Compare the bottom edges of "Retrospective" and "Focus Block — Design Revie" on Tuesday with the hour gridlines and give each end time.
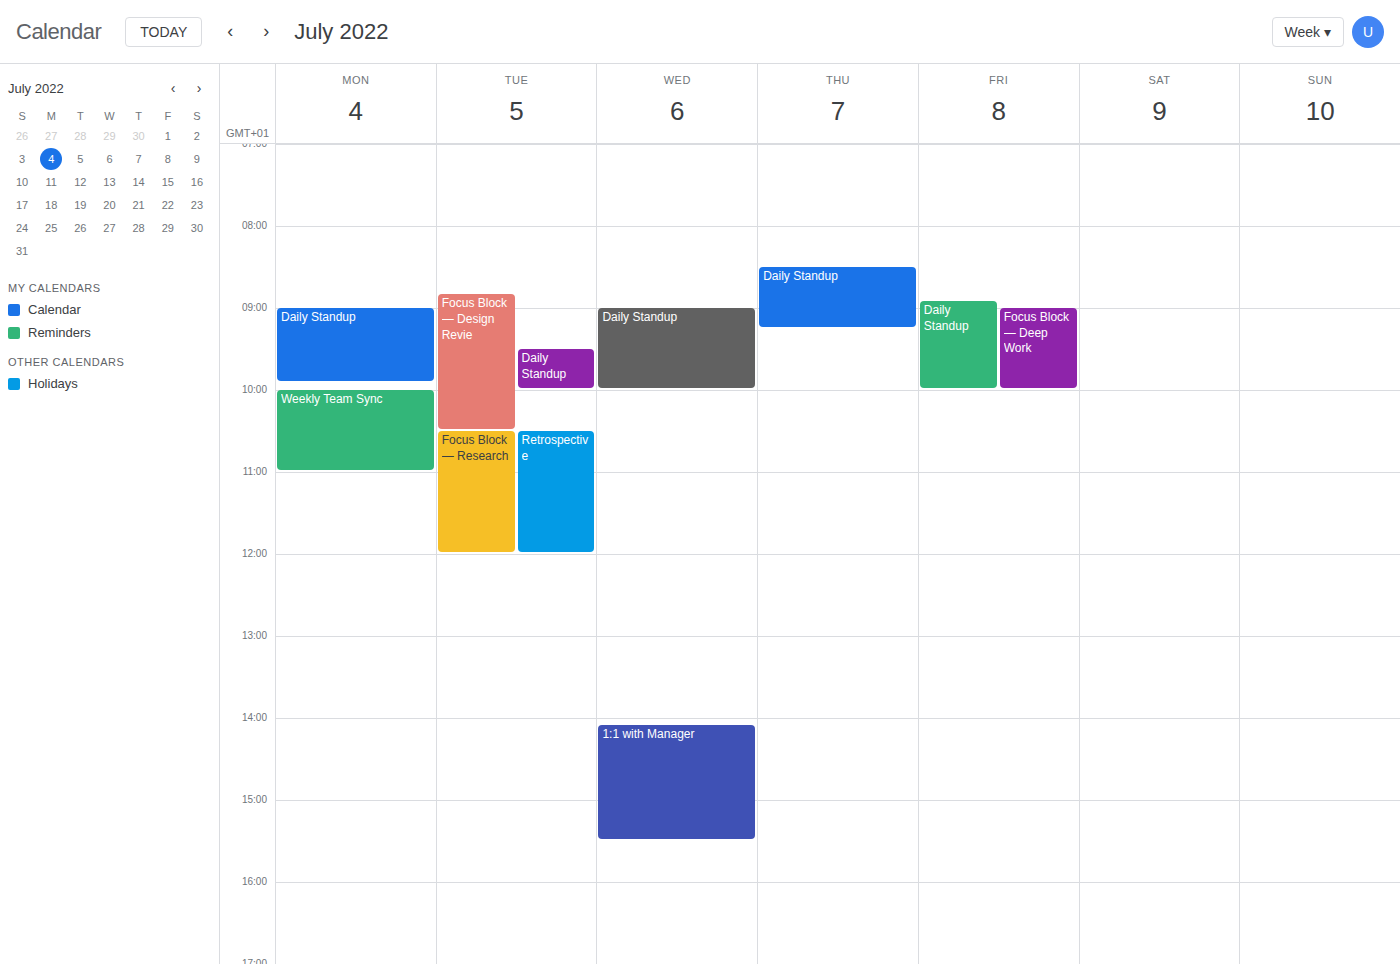
"Retrospective": 12:00, exactly on the 12:00 line. "Focus Block — Design Revie": 10:30, halfway between the 10:00 and 11:00 lines.